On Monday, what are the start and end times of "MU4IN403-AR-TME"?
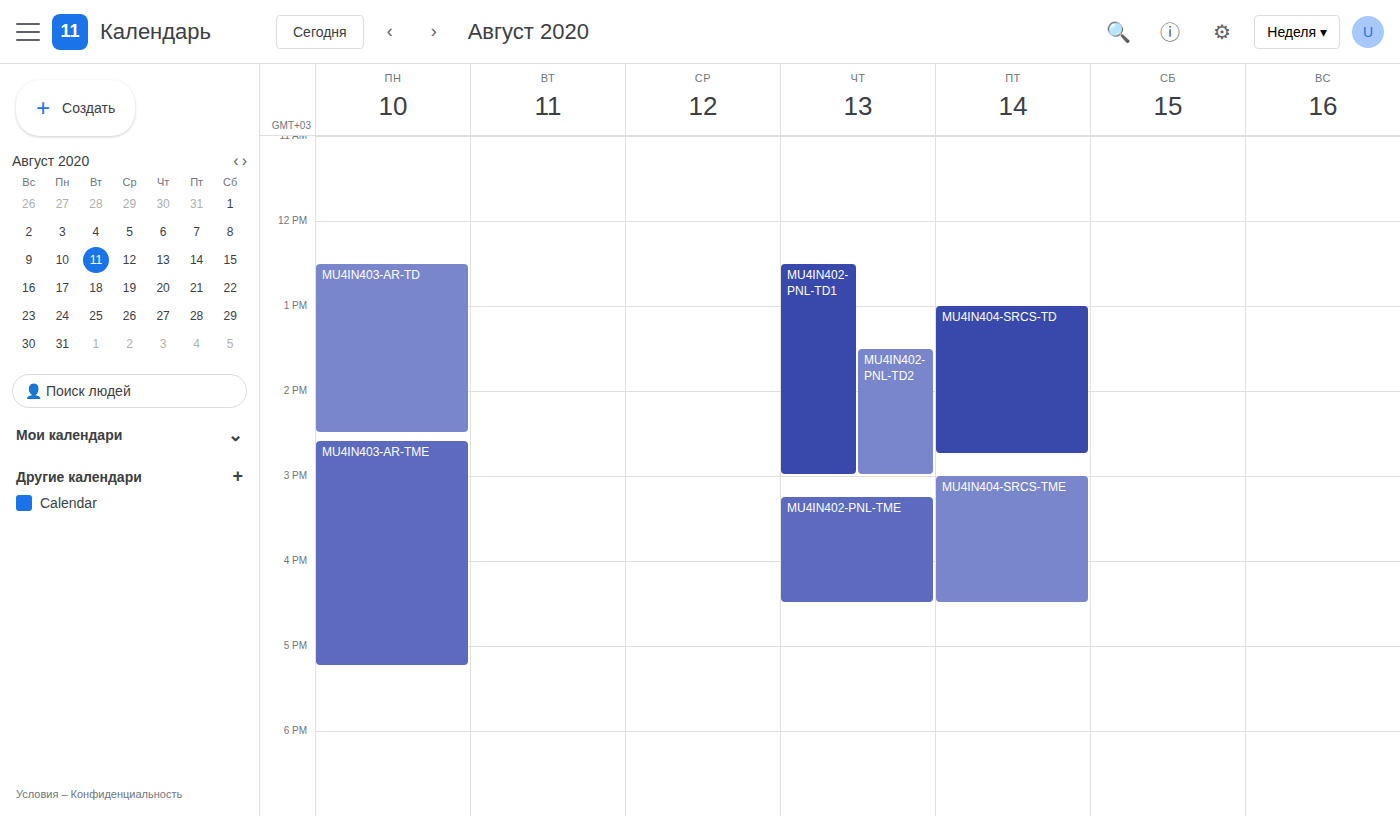
14:35 to 17:15